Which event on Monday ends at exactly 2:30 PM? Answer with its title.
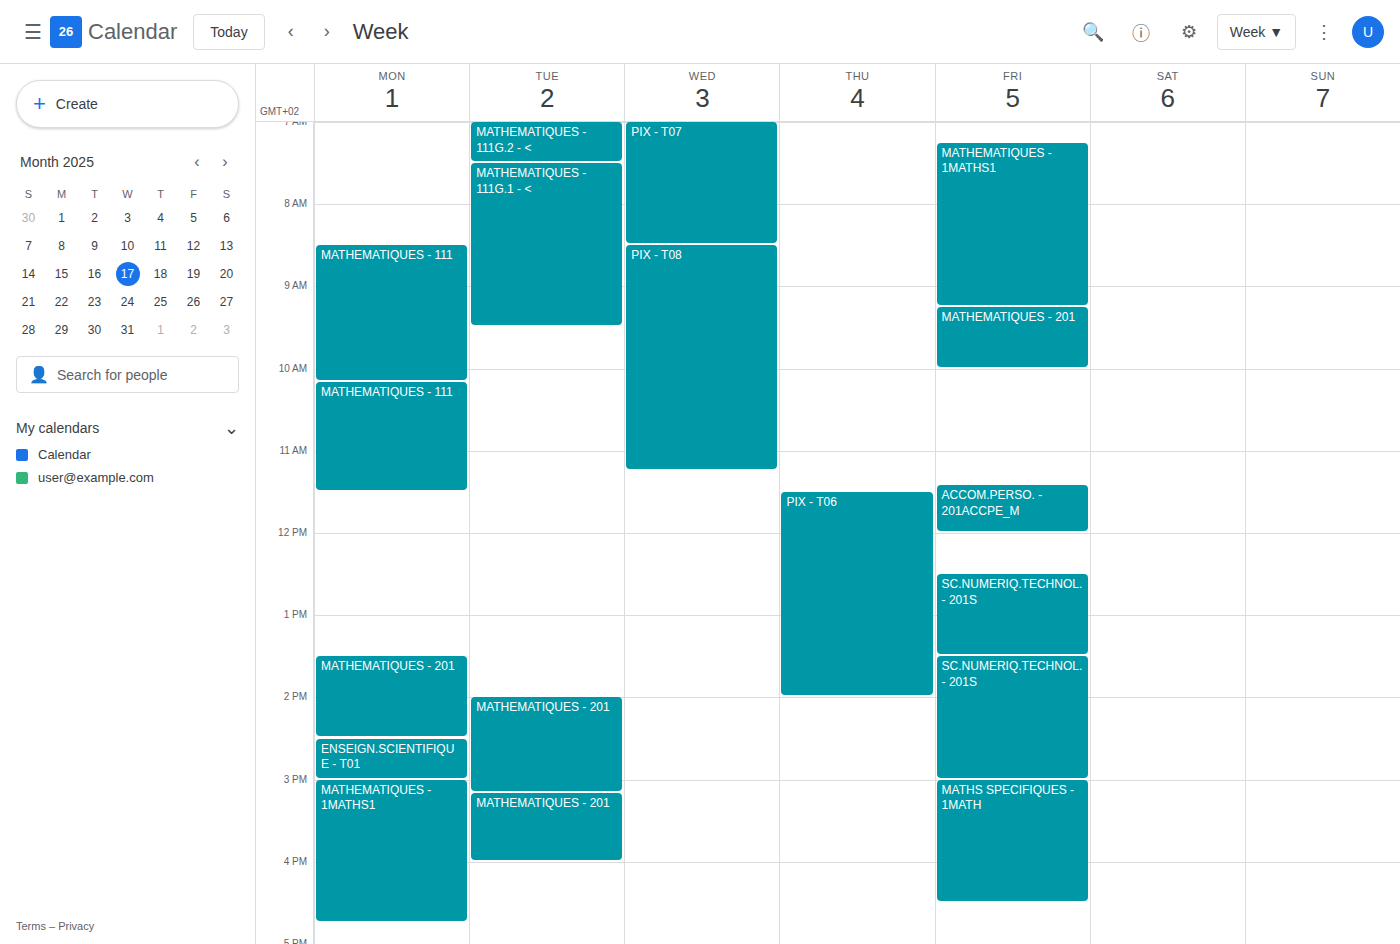
"MATHEMATIQUES - 201"